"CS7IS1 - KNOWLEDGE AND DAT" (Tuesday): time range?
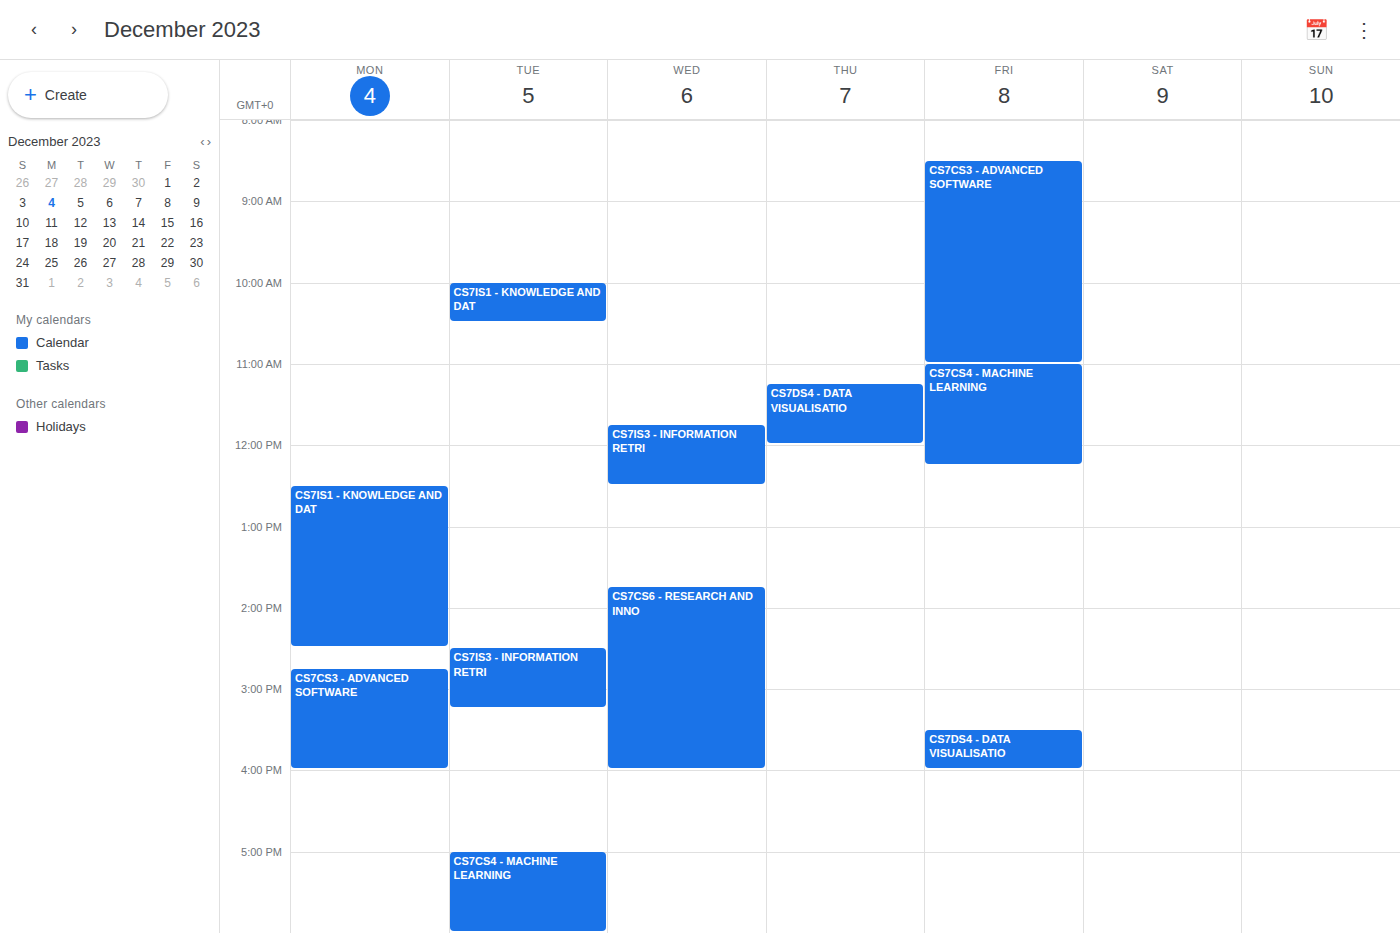
10:00 AM to 10:30 AM